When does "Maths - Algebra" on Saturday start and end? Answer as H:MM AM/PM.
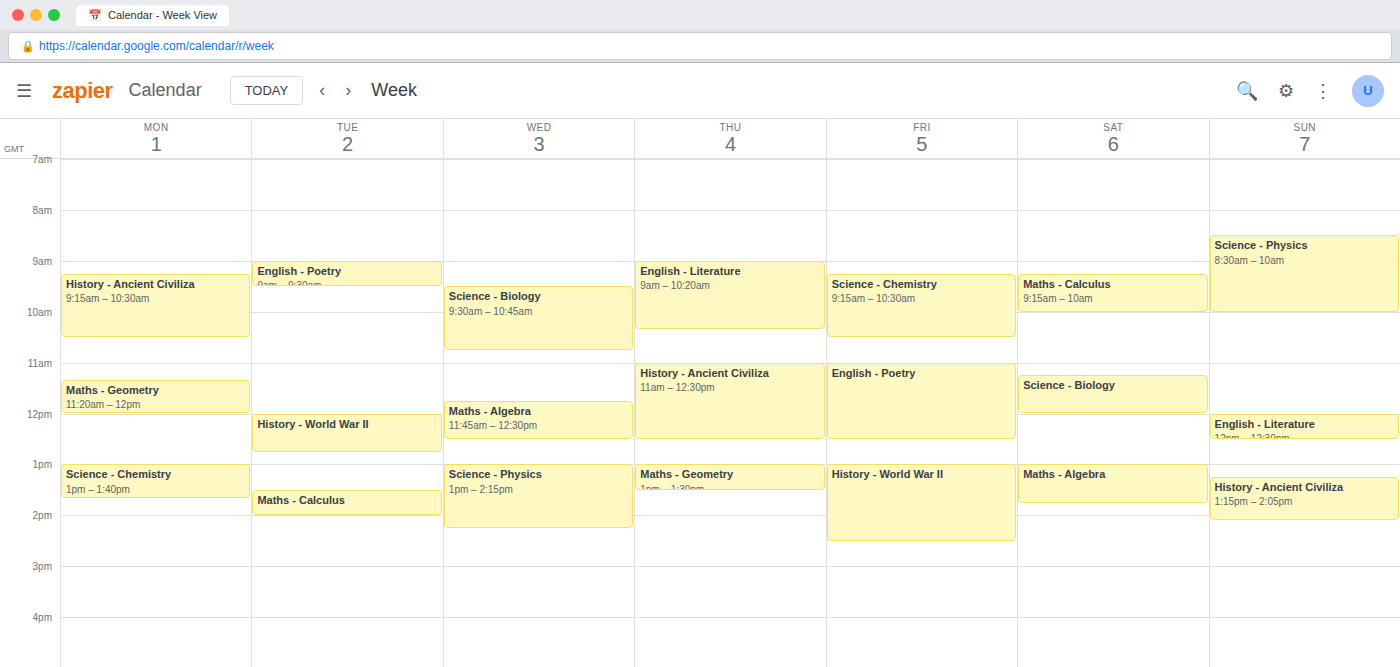
1:00 PM to 1:45 PM